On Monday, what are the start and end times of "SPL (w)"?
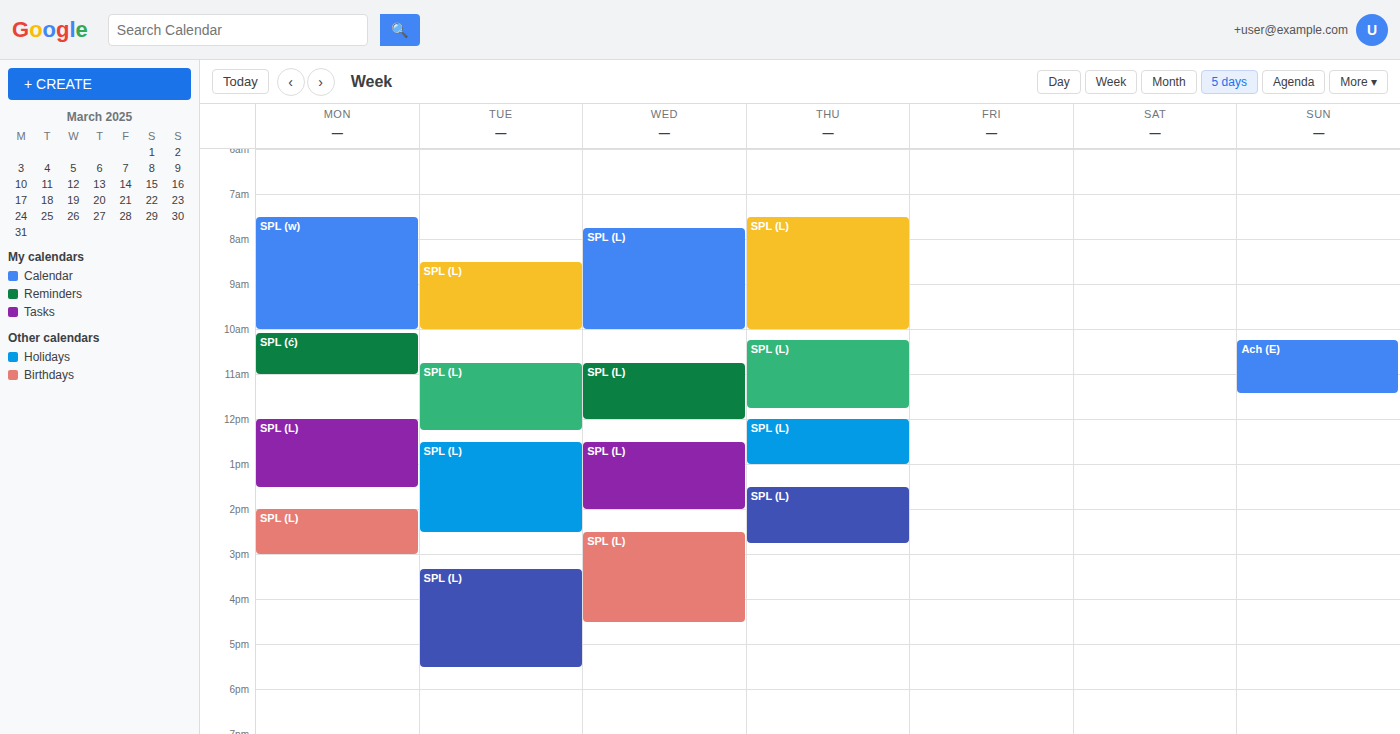
7:30 AM to 10:00 AM